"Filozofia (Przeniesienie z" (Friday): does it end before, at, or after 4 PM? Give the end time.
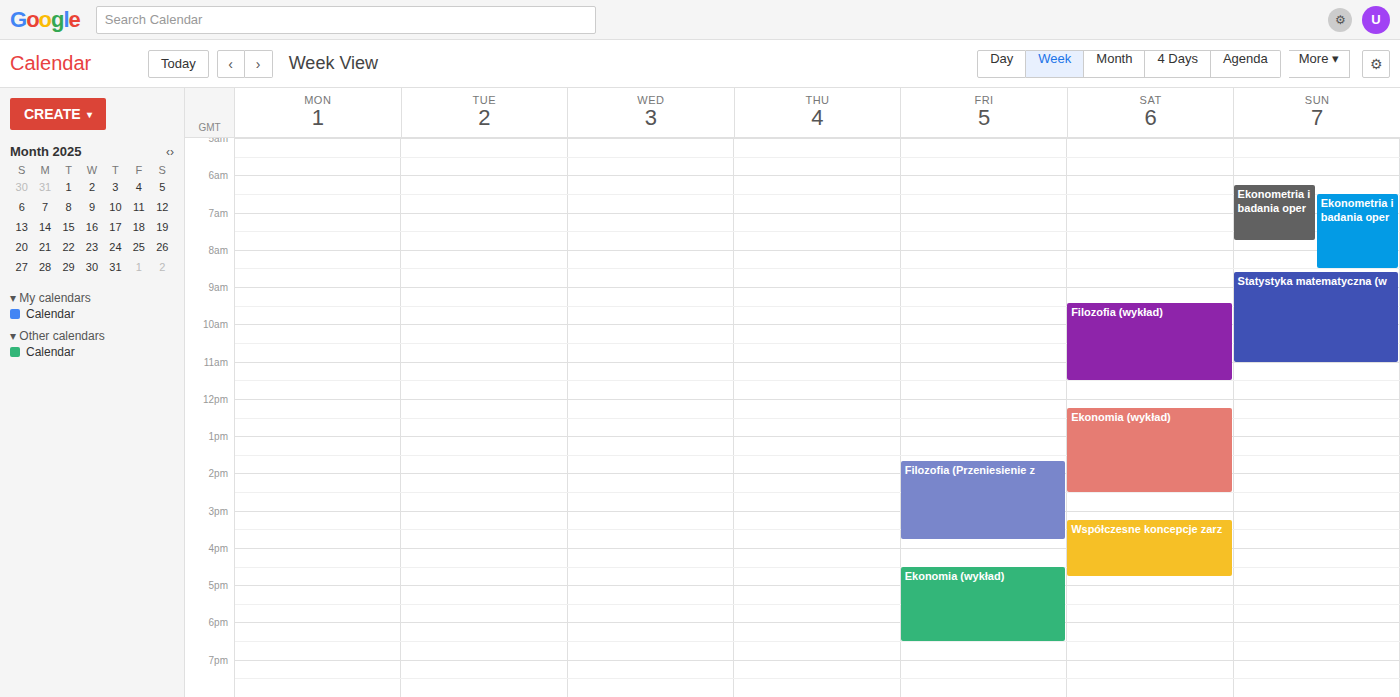
3:45 PM -- before 4 PM, 15 minutes above the 4 PM line.